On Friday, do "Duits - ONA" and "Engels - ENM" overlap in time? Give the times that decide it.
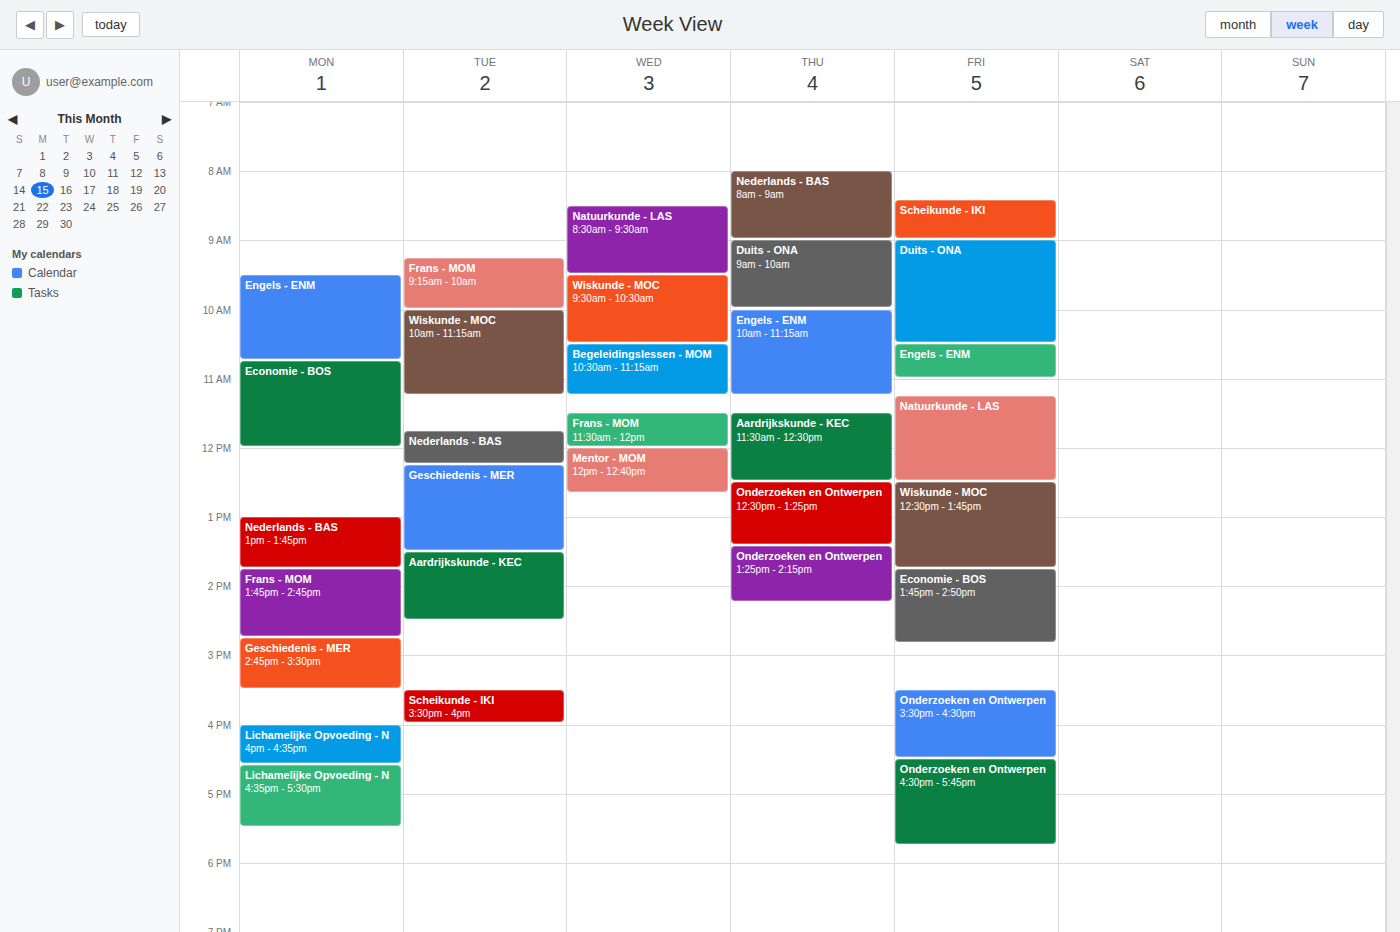
"Duits - ONA" ends at 10:30 AM, exactly when "Engels - ENM" starts -- they touch but do not overlap.